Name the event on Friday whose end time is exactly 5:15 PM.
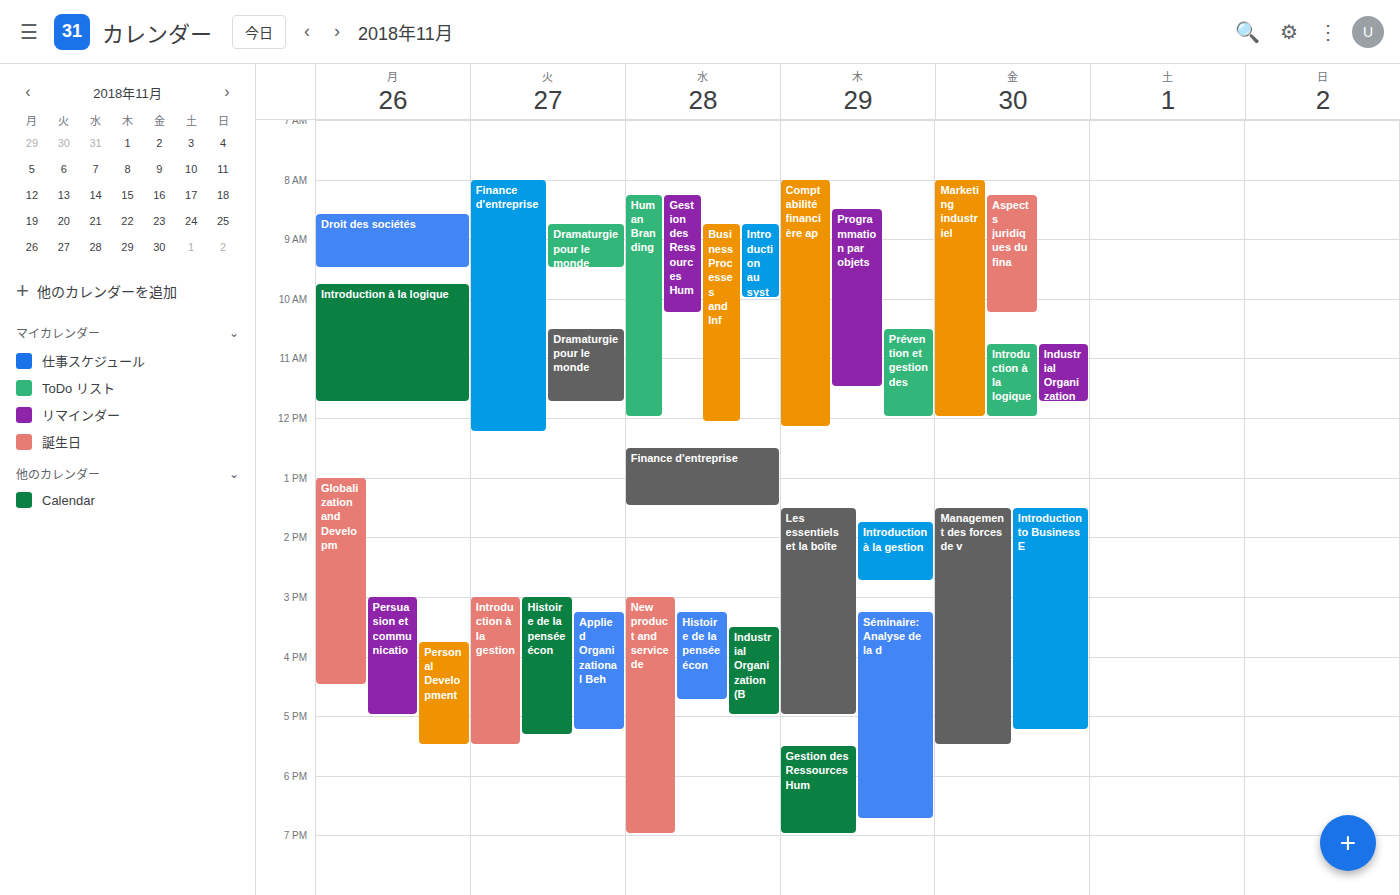
"Introduction to Business E"